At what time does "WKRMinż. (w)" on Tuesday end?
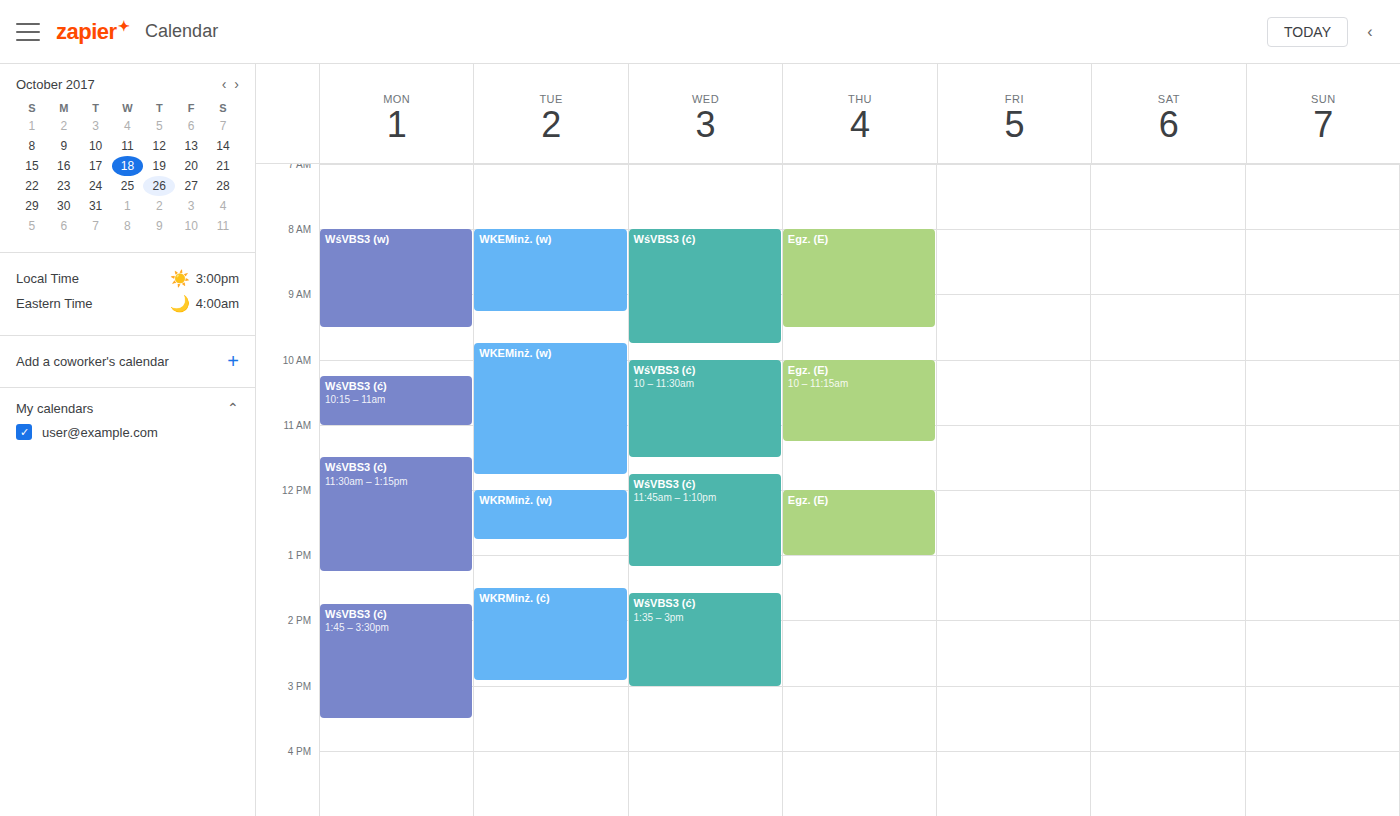
12:45 PM